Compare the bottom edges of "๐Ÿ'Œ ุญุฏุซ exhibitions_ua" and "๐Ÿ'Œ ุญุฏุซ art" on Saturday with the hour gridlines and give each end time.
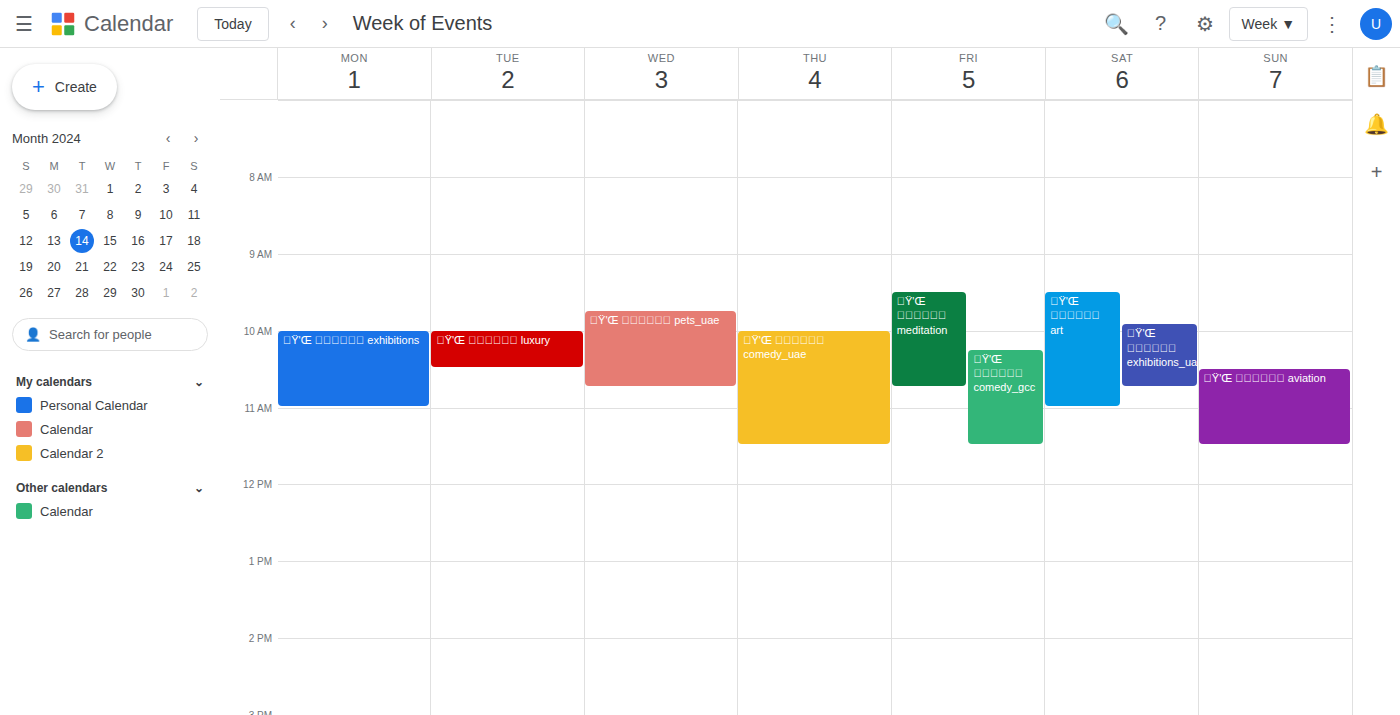
"๐Ÿ'Œ ุญุฏุซ exhibitions_ua": 10:45 AM, neither: three quarters of the way from the 10 AM line to the 11 AM line. "๐Ÿ'Œ ุญุฏุซ art": 11:00 AM, exactly on the 11 AM line.